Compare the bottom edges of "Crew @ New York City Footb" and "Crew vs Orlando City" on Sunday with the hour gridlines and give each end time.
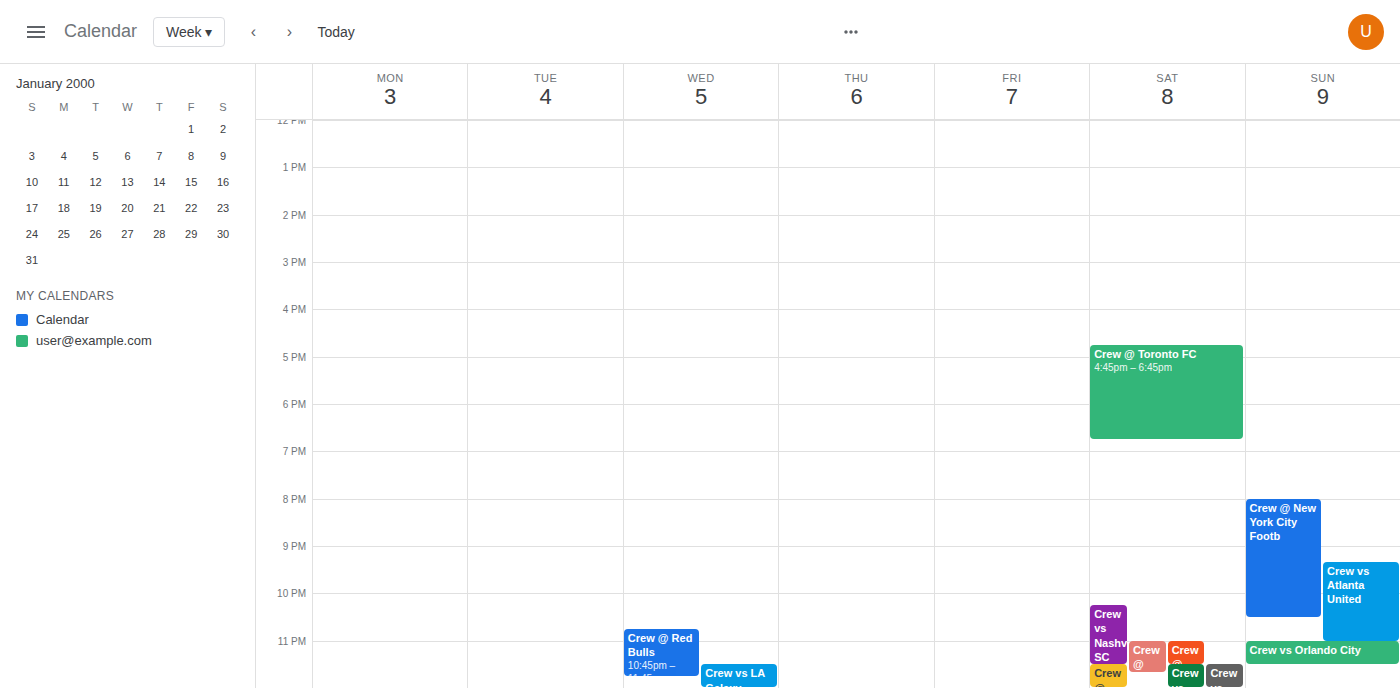
"Crew @ New York City Footb": 10:30 PM, halfway between the 10 PM and 11 PM lines. "Crew vs Orlando City": 11:30 PM, halfway between the 11 PM and 12 AM lines.